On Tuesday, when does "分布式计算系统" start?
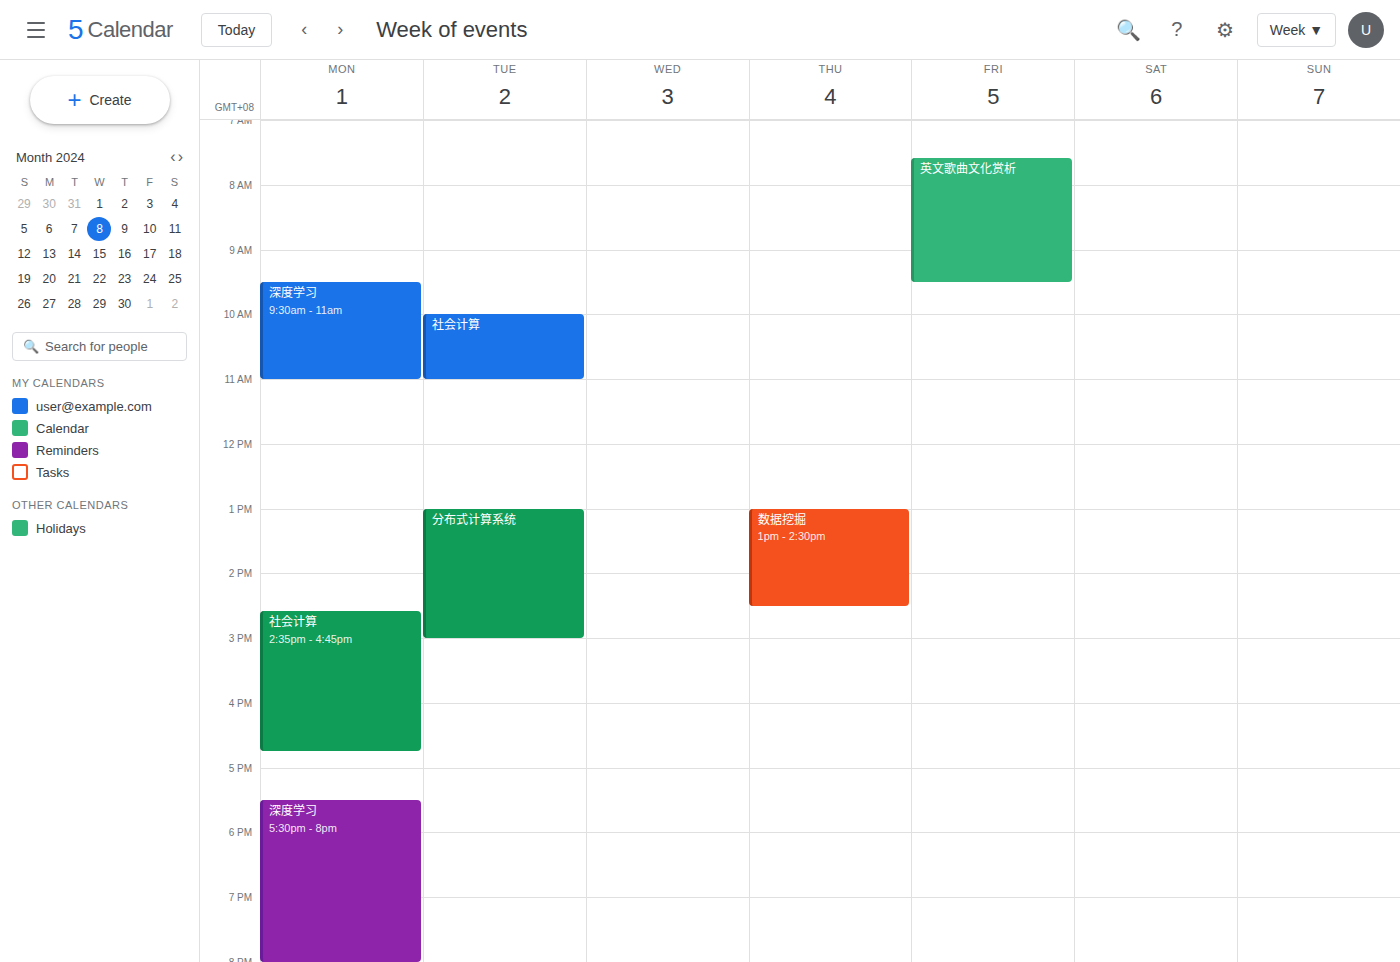
1:00 PM